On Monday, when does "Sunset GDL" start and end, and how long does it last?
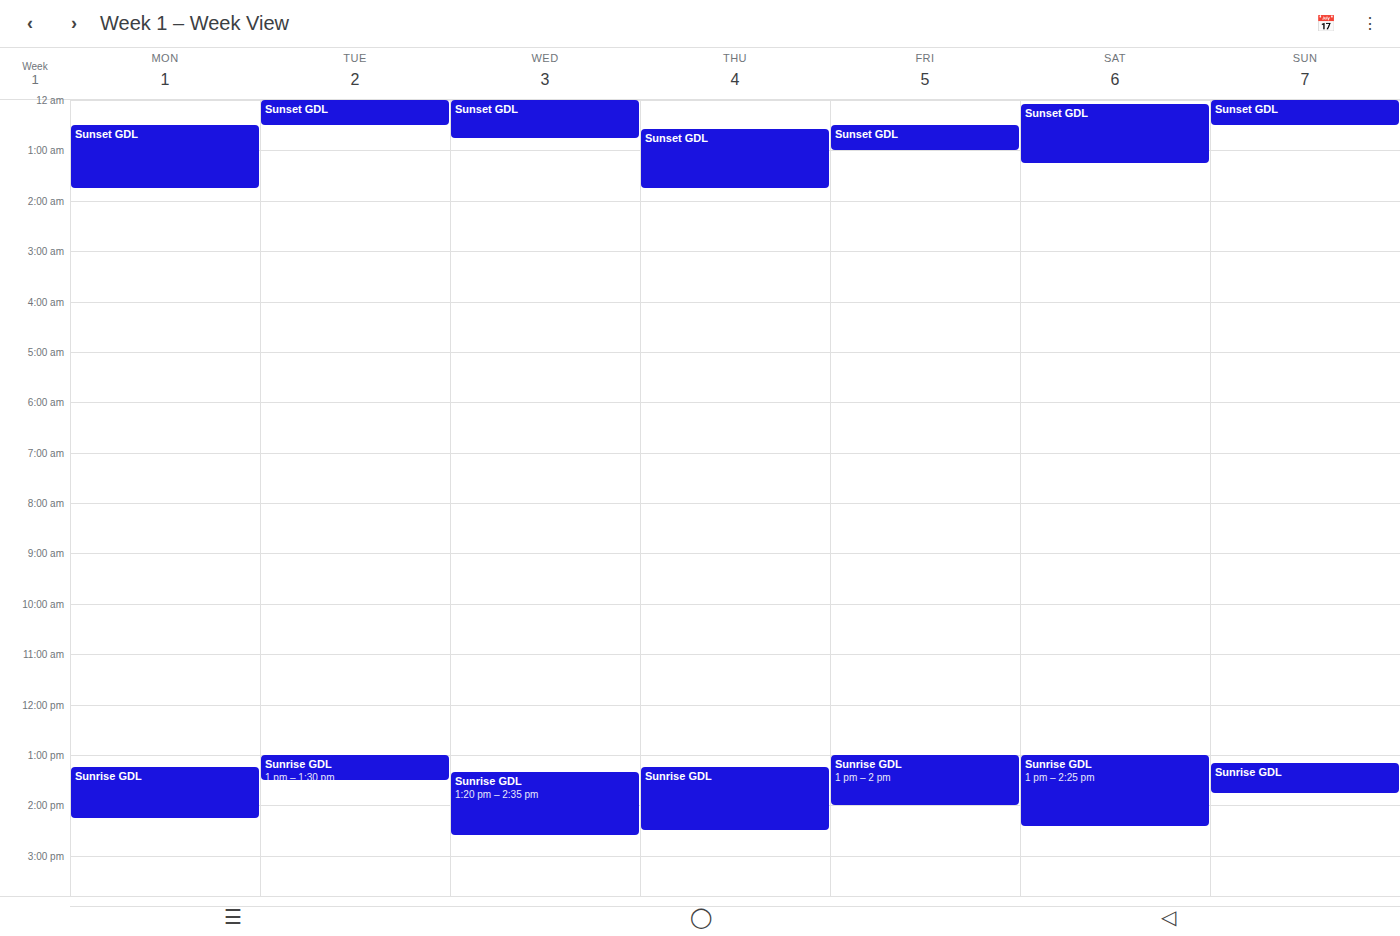
12:30 AM to 1:45 AM, 1 hour 15 minutes